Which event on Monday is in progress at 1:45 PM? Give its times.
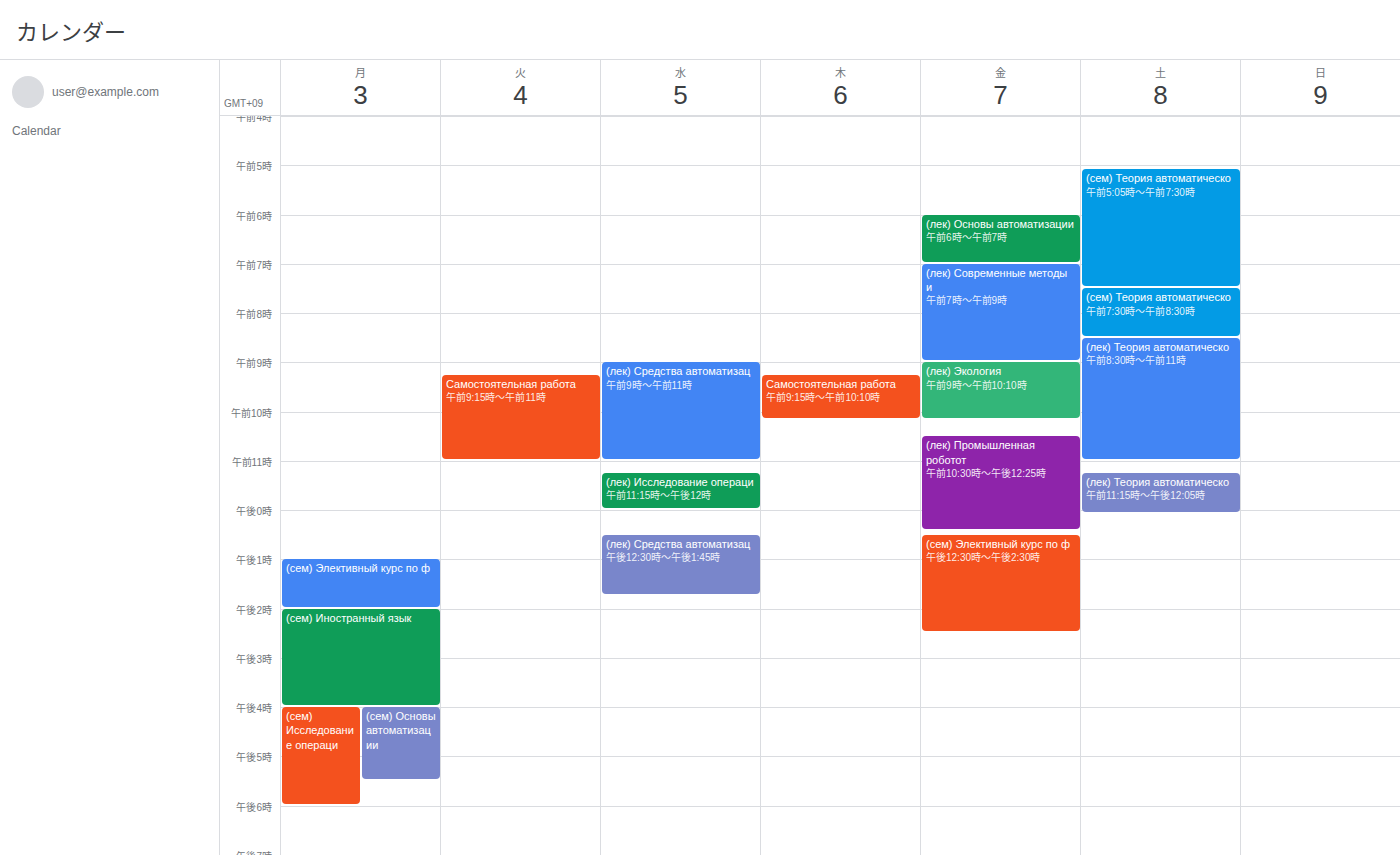
"(сем) Элективный курс по ф", 1:00 PM to 2:00 PM